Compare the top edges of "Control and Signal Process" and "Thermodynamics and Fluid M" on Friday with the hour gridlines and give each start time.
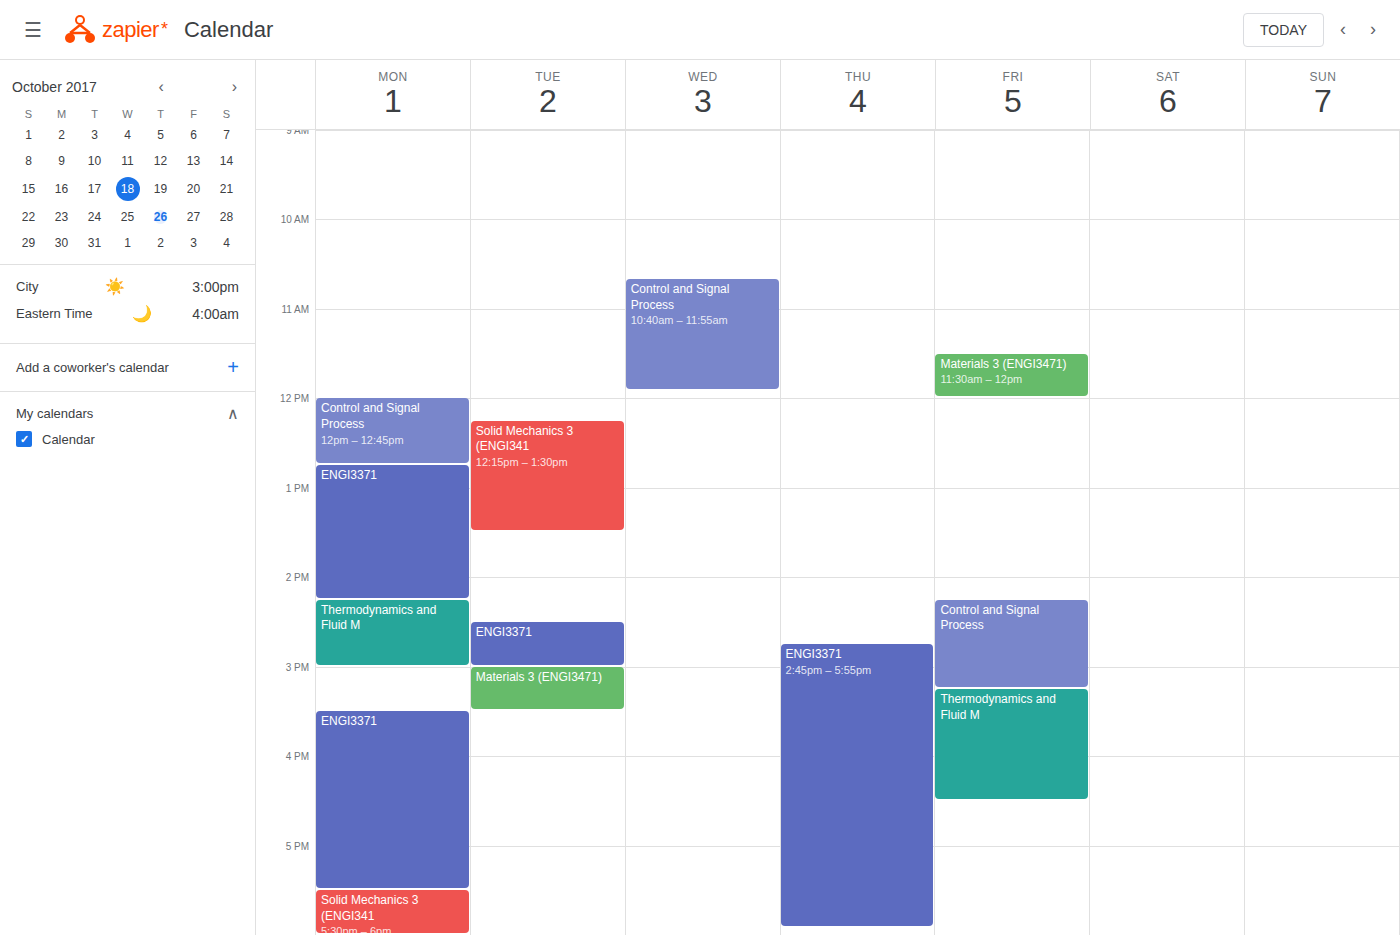
"Control and Signal Process": 2:15 PM, neither: a quarter of the way from the 2 PM line to the 3 PM line. "Thermodynamics and Fluid M": 3:15 PM, neither: a quarter of the way from the 3 PM line to the 4 PM line.